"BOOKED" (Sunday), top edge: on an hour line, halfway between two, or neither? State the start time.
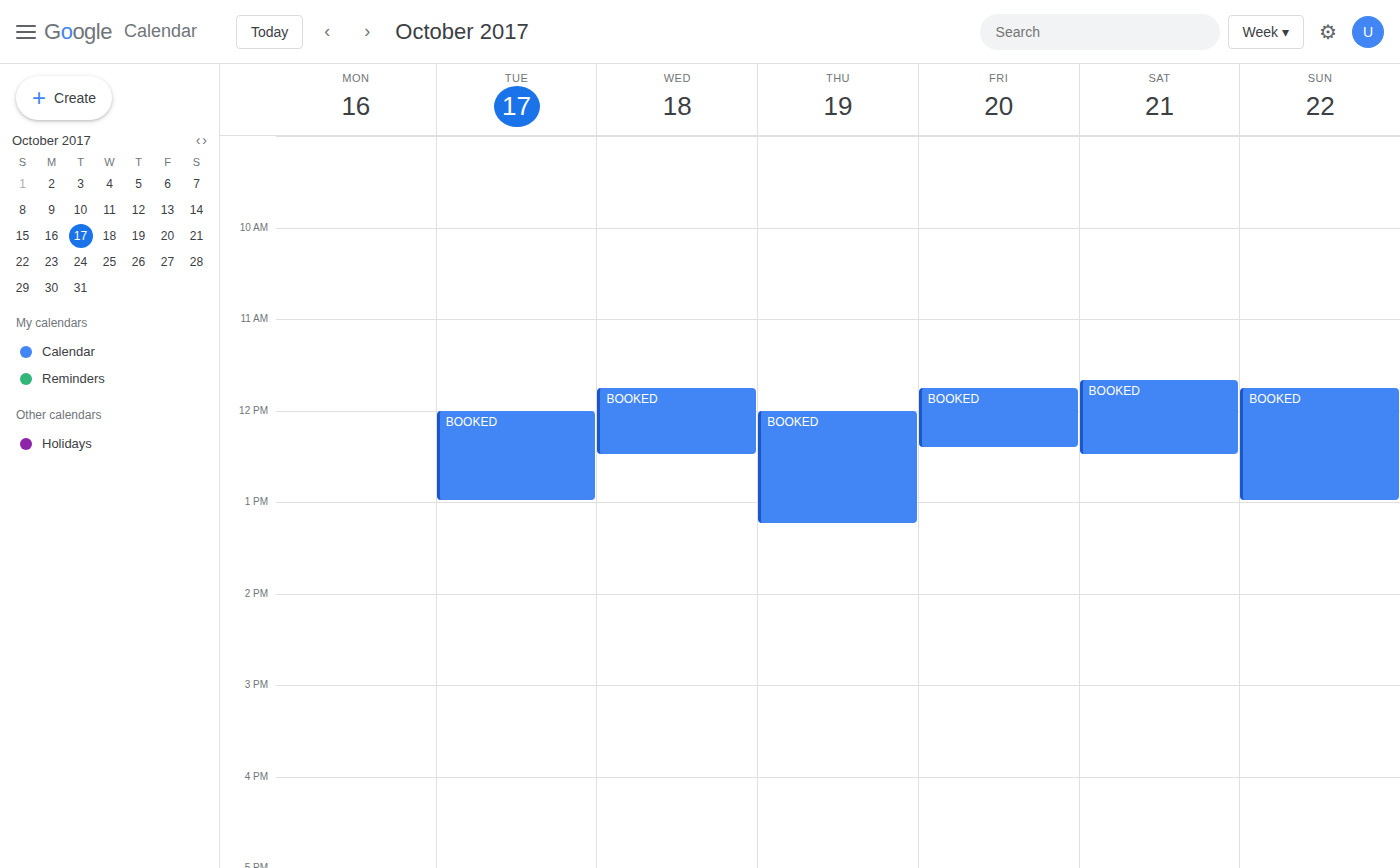
11:45 AM -- neither: three quarters of the way from the 11 AM line to the 12 PM line.